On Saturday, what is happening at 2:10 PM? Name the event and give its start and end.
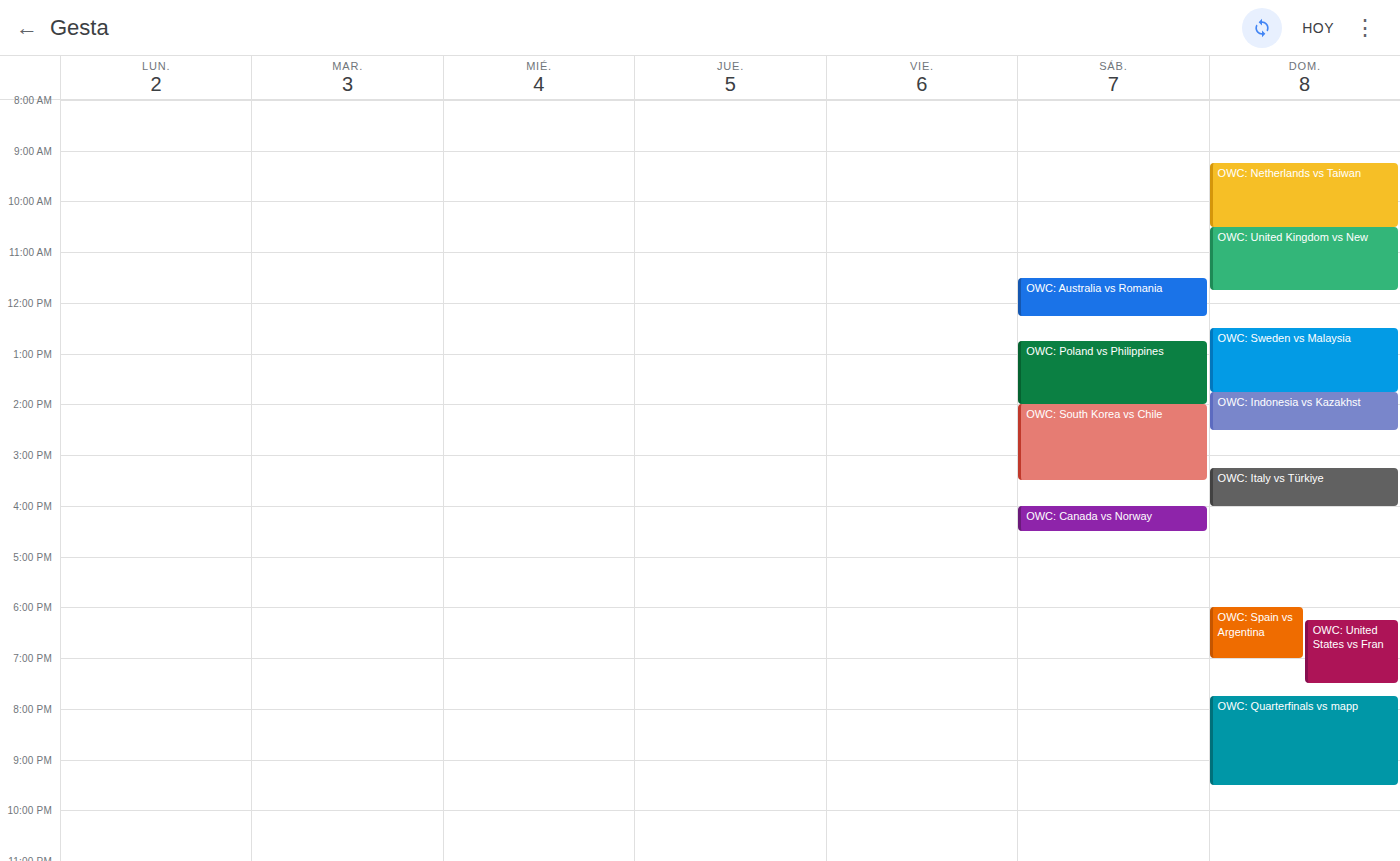
"OWC: South Korea vs Chile", 2:00 PM to 3:30 PM